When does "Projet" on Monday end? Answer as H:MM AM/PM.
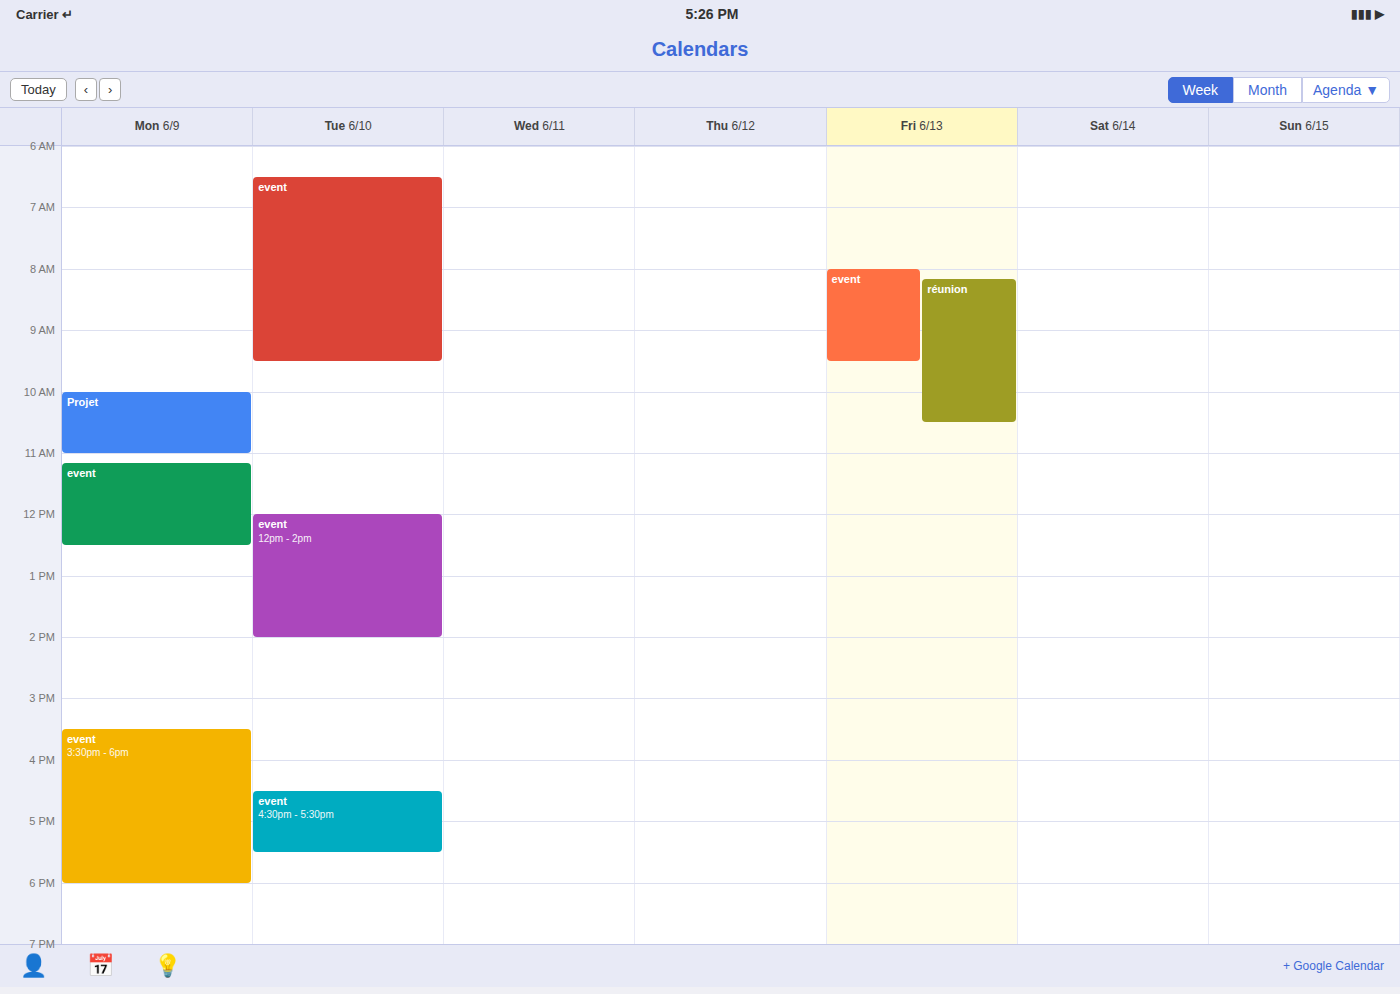
11:00 AM